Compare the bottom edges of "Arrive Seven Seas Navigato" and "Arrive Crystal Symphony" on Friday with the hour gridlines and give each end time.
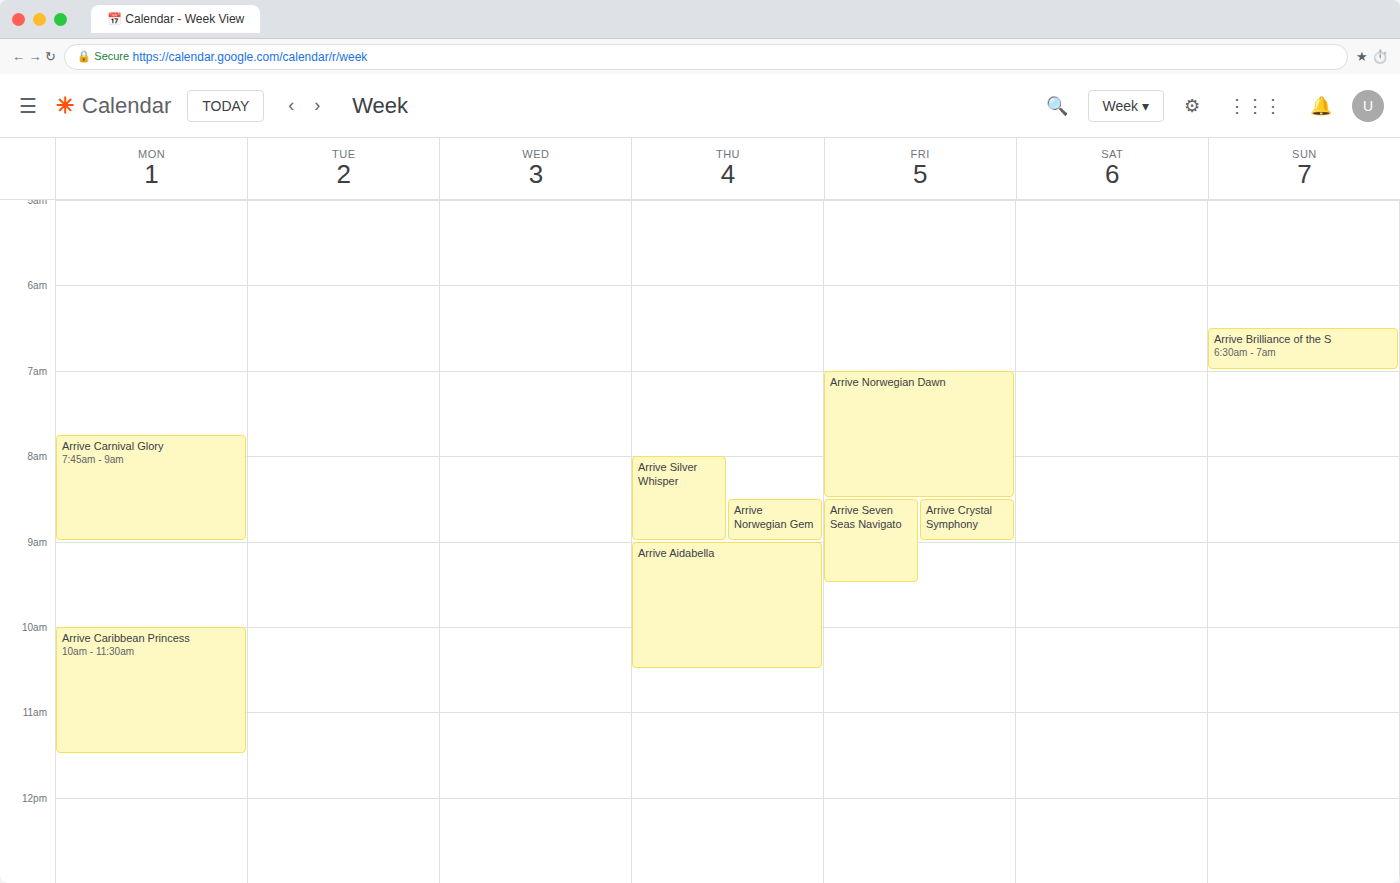
"Arrive Seven Seas Navigato": 9:30 AM, halfway between the 9 AM and 10 AM lines. "Arrive Crystal Symphony": 9:00 AM, exactly on the 9 AM line.